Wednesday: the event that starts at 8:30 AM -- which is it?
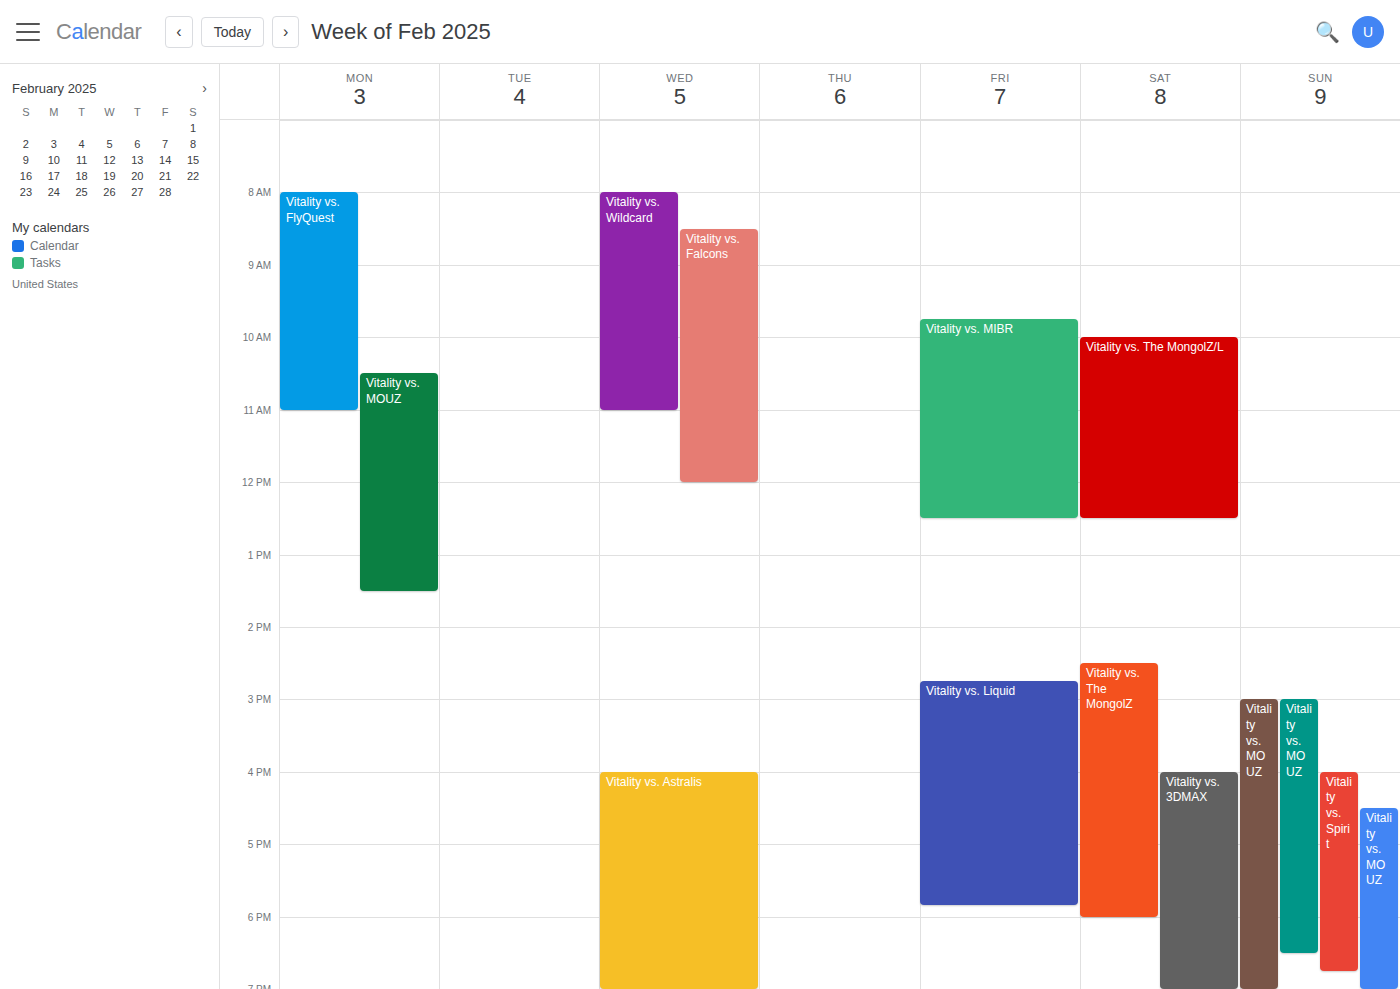
"Vitality vs. Falcons"